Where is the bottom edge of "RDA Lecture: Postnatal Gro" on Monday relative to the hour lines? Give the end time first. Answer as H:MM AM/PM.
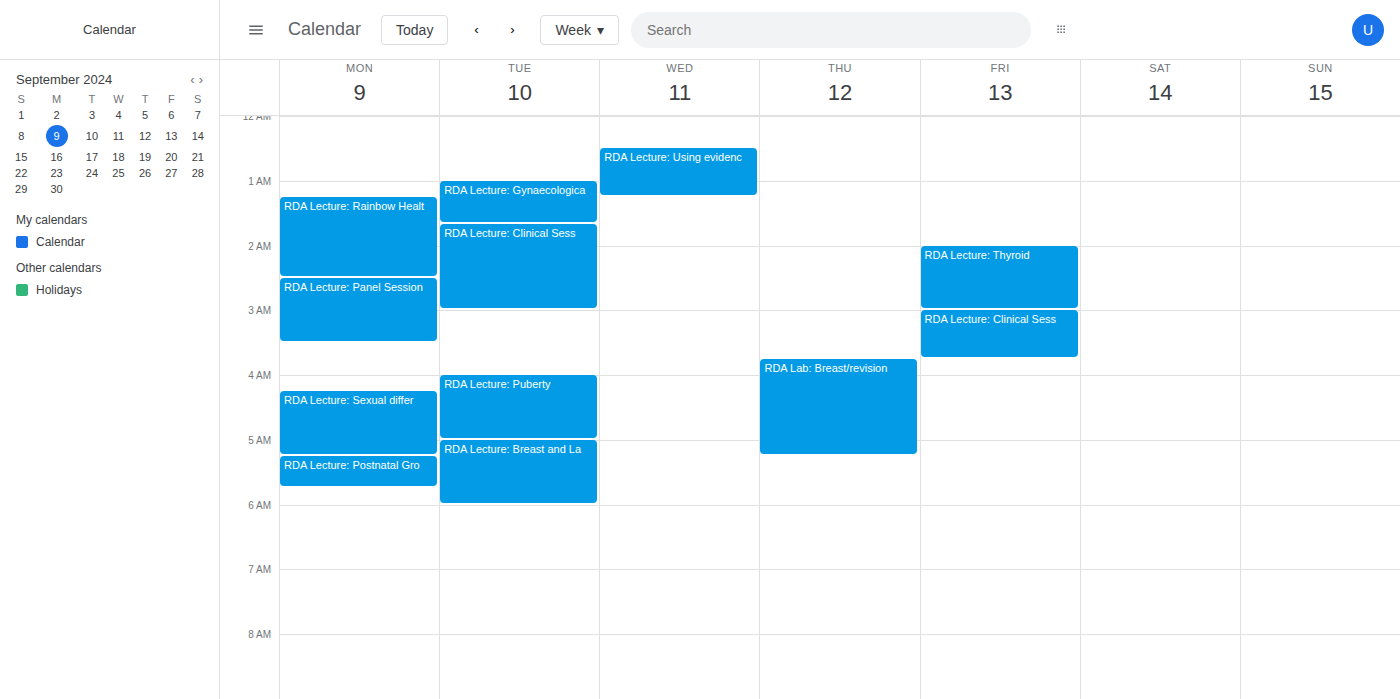
5:45 AM -- neither: three quarters of the way from the 5 AM line to the 6 AM line.